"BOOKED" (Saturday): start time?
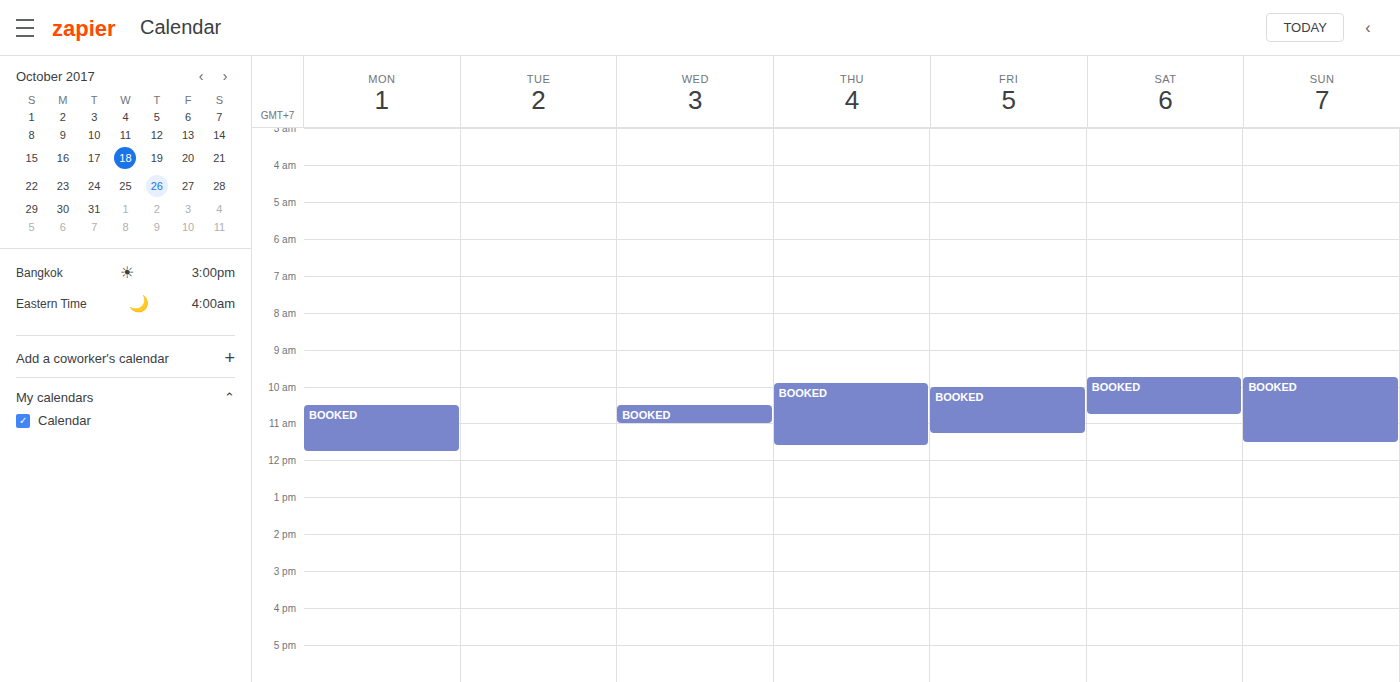
9:45 AM